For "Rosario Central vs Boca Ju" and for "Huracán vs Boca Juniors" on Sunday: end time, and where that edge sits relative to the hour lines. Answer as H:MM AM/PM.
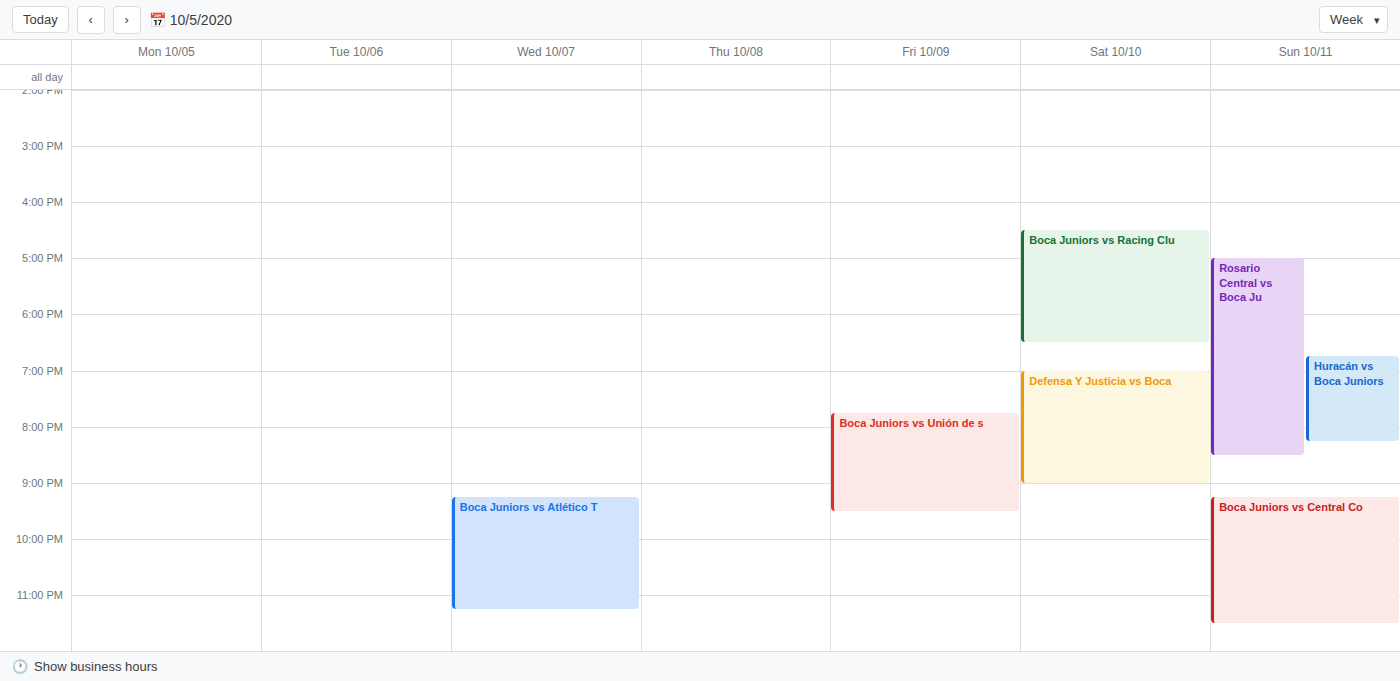
"Rosario Central vs Boca Ju": 8:30 PM, halfway between the 8 PM and 9 PM lines. "Huracán vs Boca Juniors": 8:15 PM, neither: a quarter of the way from the 8 PM line to the 9 PM line.